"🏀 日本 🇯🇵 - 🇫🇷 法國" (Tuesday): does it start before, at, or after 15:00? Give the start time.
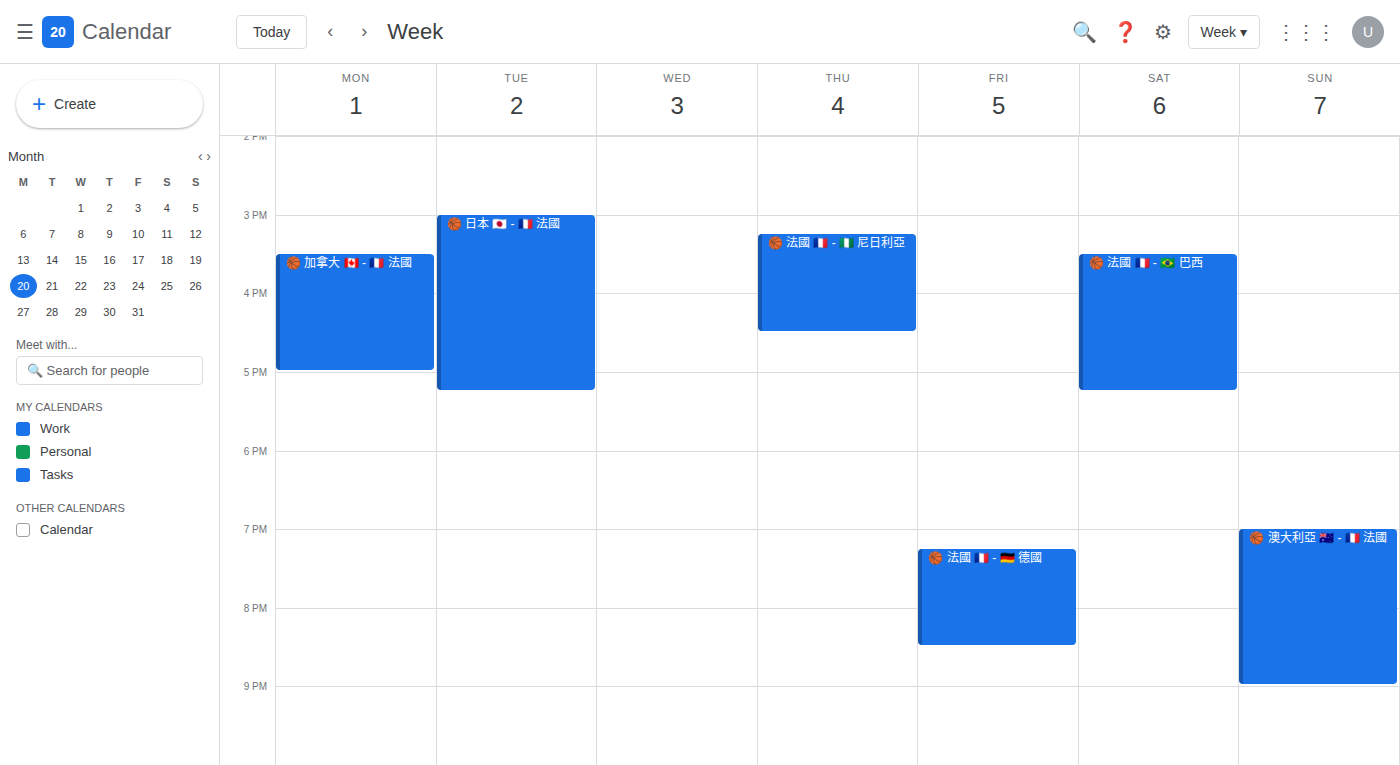
15:00 -- exactly at 15:00, on the 15:00 line.